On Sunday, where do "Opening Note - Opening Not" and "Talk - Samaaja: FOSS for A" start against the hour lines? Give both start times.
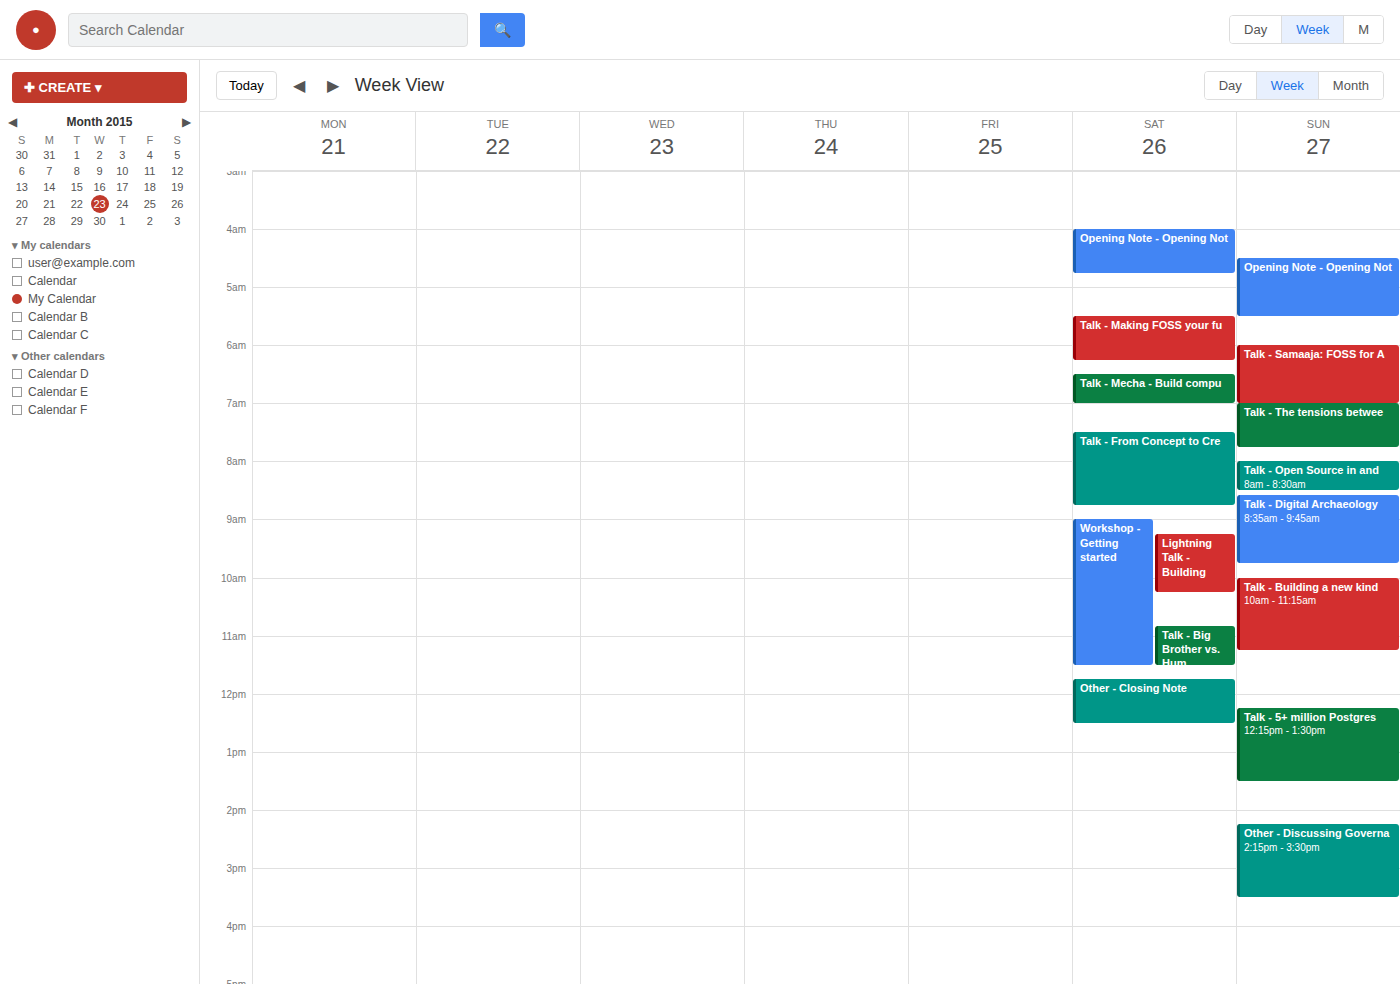
"Opening Note - Opening Not": 4:30 AM, halfway between the 4 AM and 5 AM lines. "Talk - Samaaja: FOSS for A": 6:00 AM, exactly on the 6 AM line.